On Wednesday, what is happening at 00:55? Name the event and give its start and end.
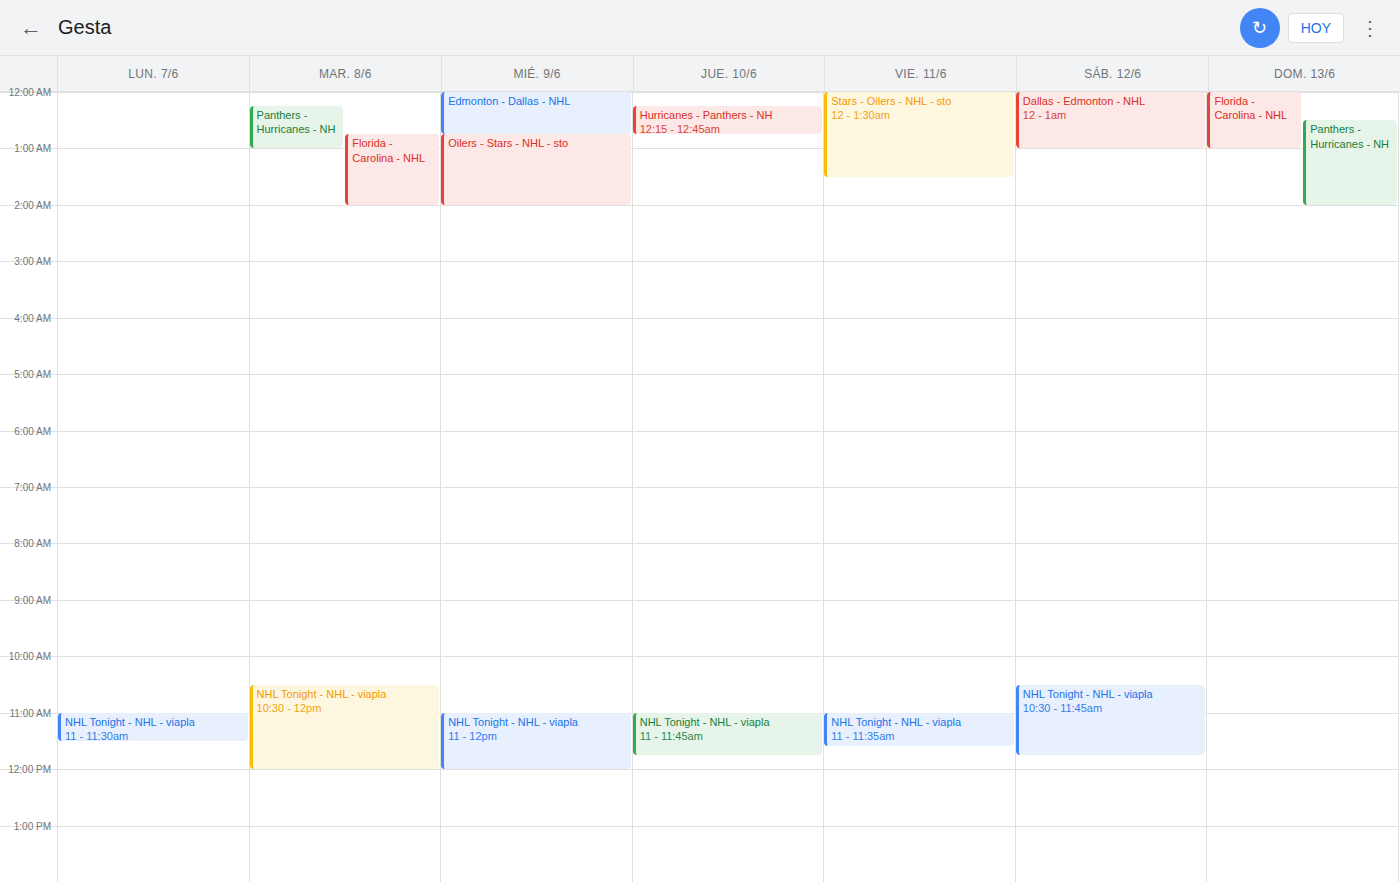
"Oilers - Stars - NHL - sto", 00:45 to 02:00